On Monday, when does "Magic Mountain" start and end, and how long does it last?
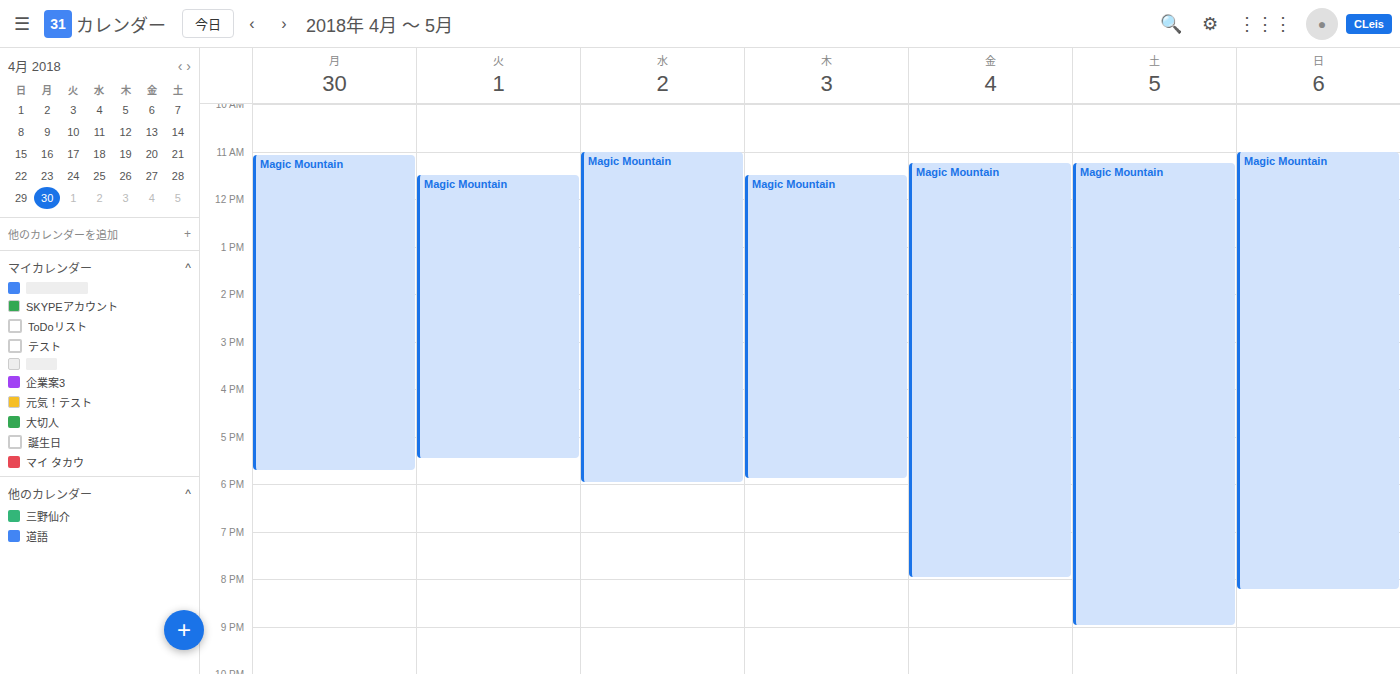
11:05 AM to 5:45 PM, 6 hours 40 minutes